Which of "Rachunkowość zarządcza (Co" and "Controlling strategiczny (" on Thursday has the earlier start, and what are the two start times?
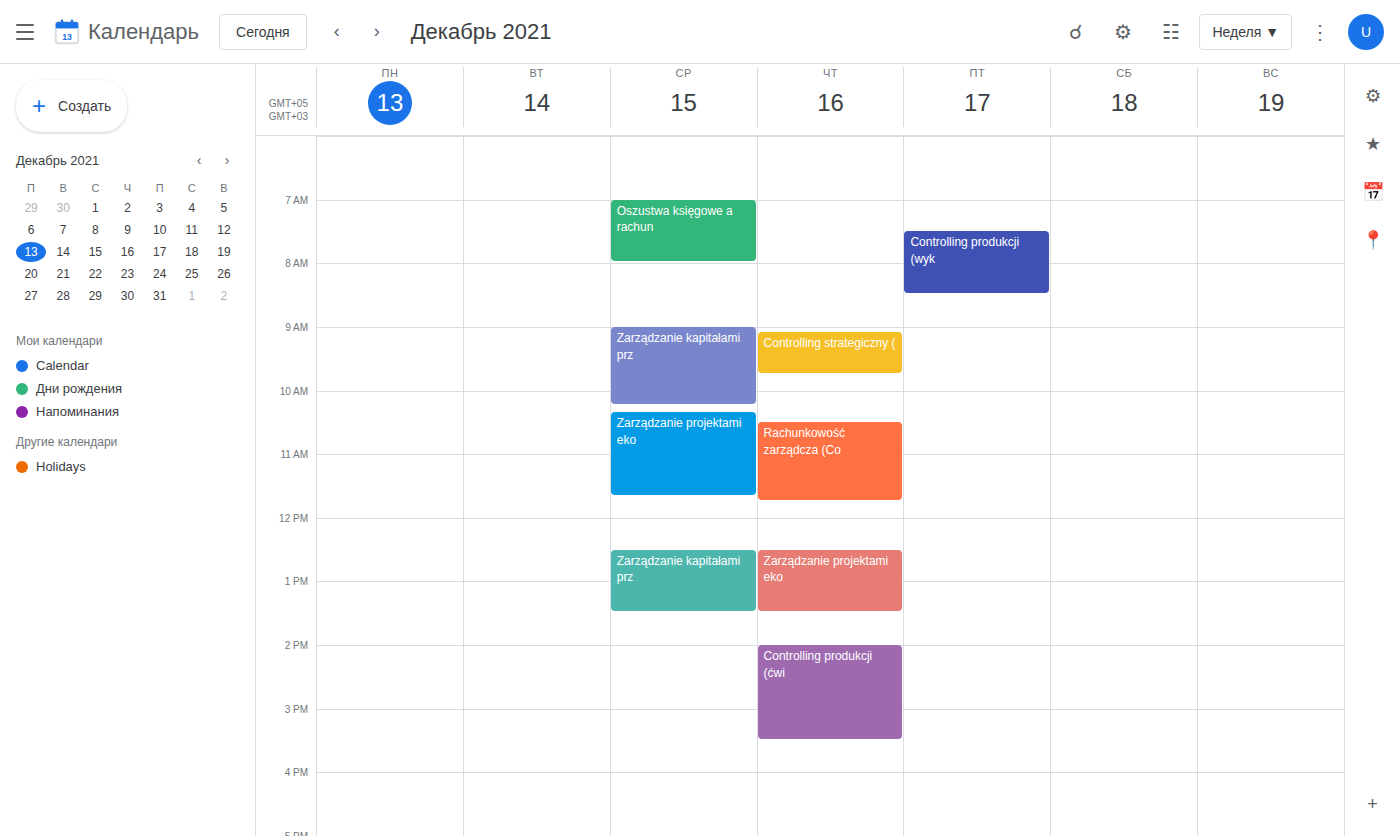
"Controlling strategiczny (" 9:05 AM; "Rachunkowość zarządcza (Co" 10:30 AM.